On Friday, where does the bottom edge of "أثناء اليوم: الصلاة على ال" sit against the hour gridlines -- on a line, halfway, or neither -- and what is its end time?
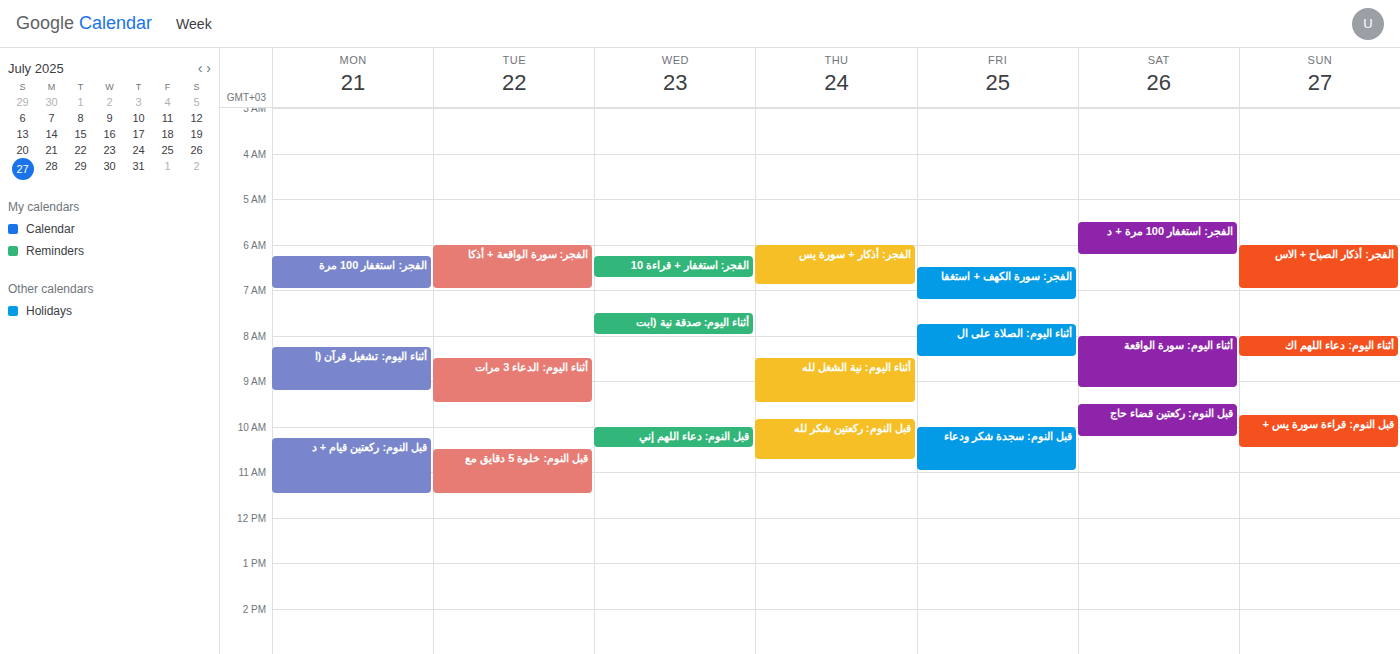
8:30 AM -- halfway between the 8 AM and 9 AM lines.